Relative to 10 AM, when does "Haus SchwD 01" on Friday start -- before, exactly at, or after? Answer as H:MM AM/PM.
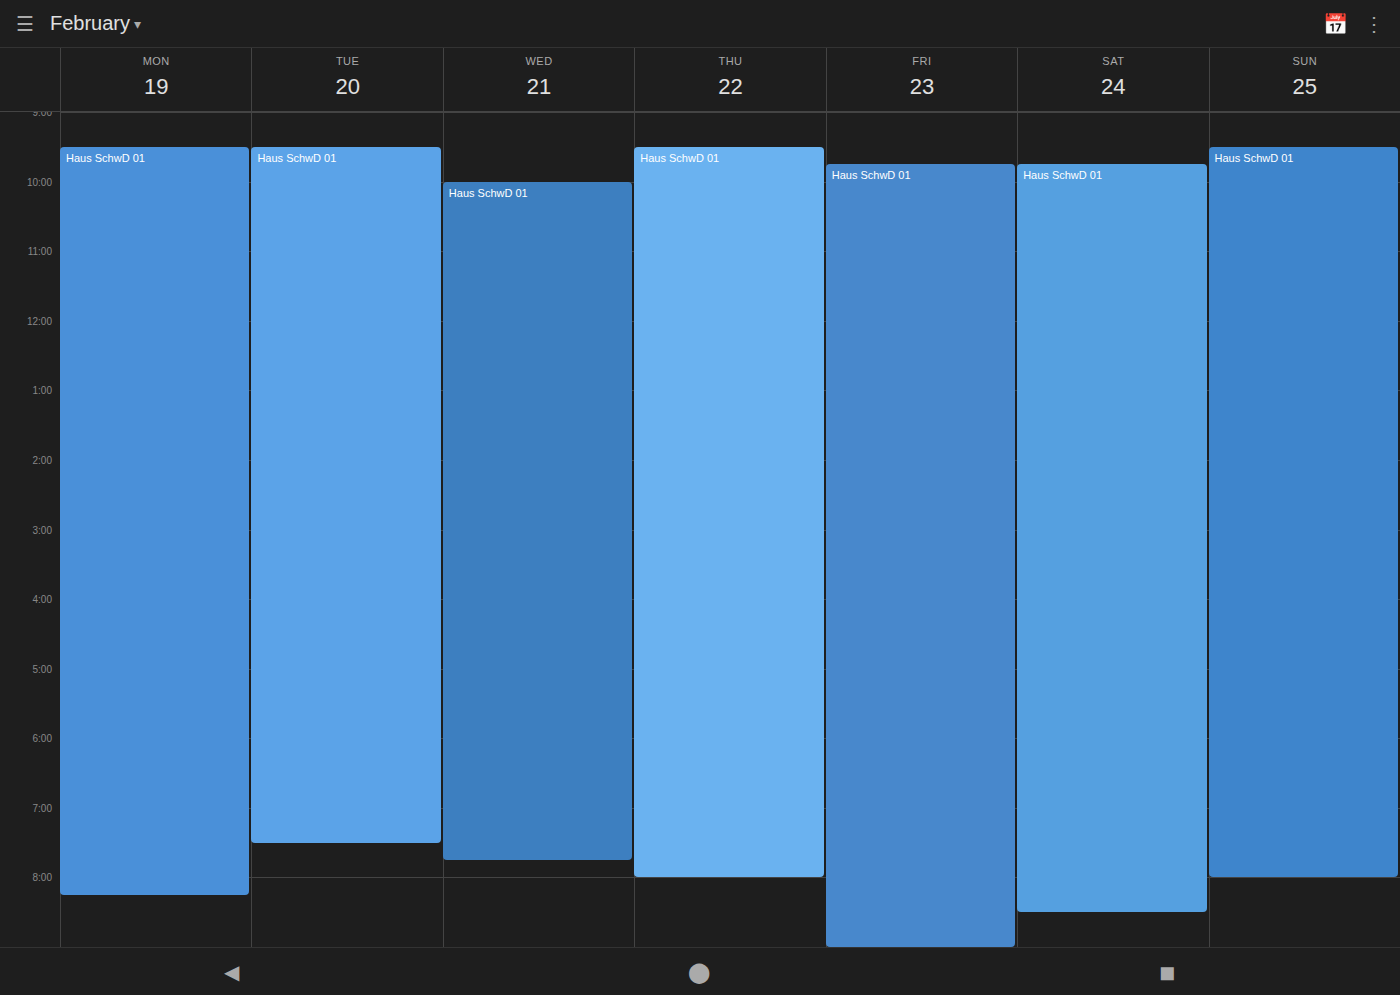
9:45 AM -- before 10 AM, 15 minutes above the 10 AM line.